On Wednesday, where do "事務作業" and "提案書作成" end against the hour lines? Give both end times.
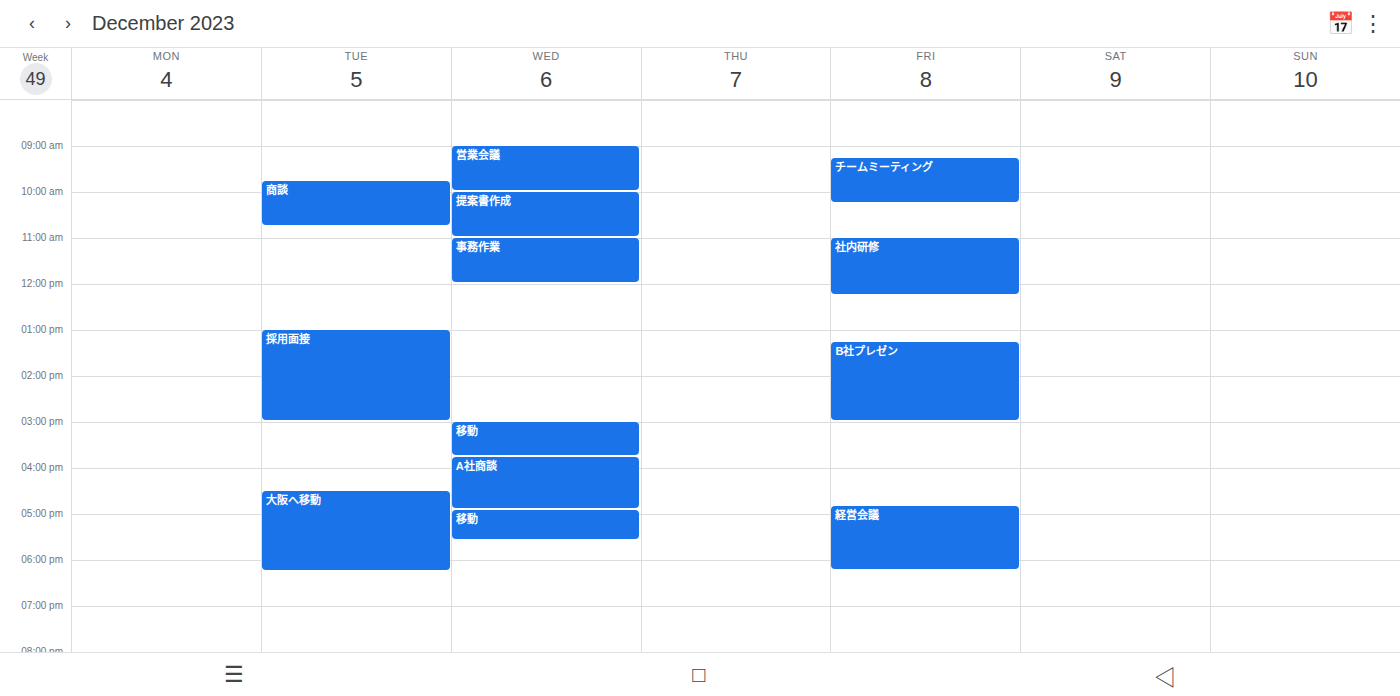
"事務作業": 12:00 PM, exactly on the 12 PM line. "提案書作成": 11:00 AM, exactly on the 11 AM line.